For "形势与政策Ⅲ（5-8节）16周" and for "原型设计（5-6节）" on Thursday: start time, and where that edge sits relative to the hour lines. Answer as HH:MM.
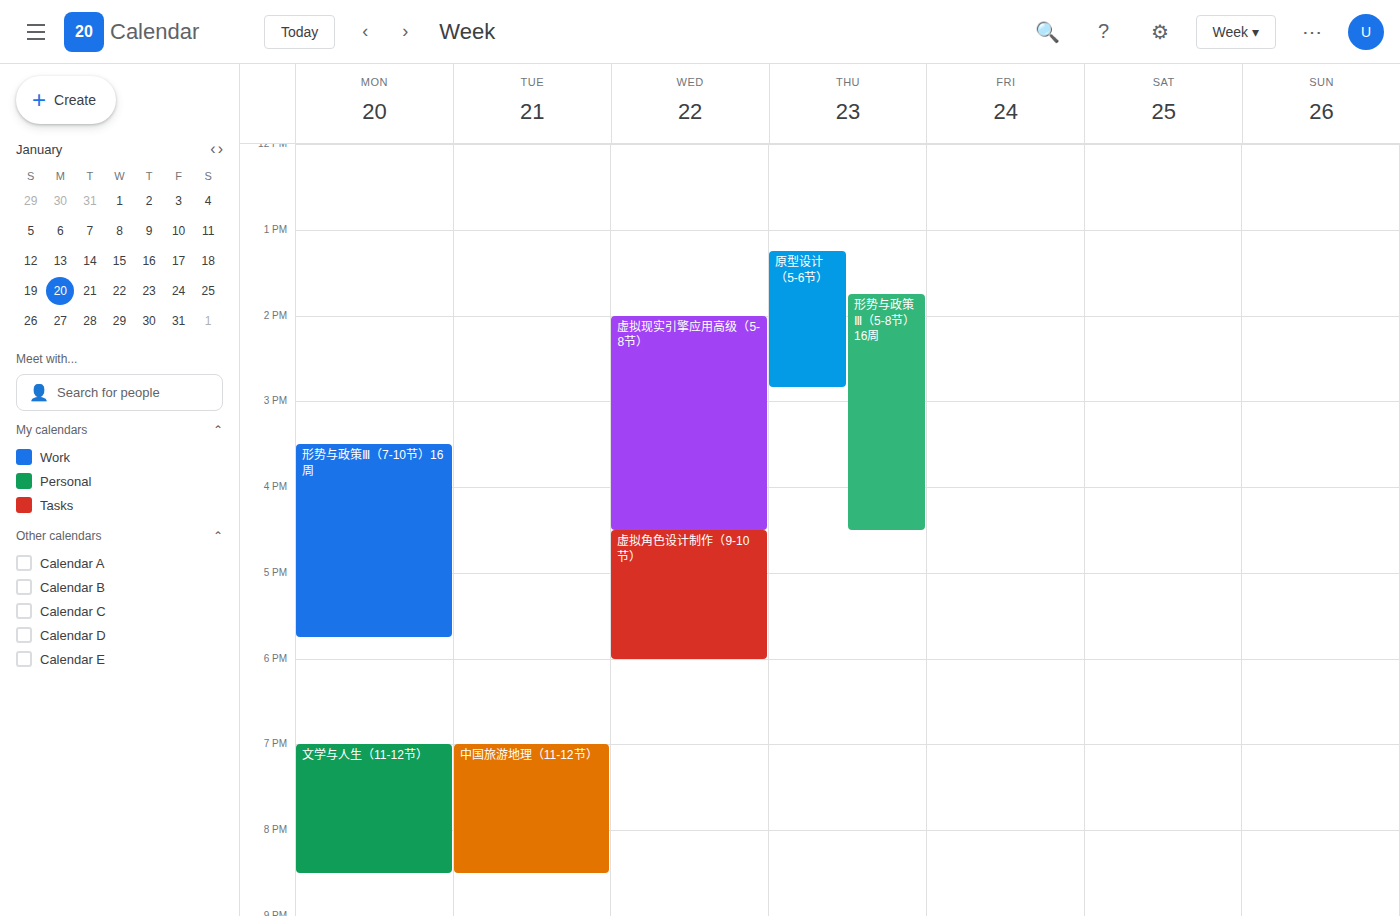
"形势与政策Ⅲ（5-8节）16周": 13:45, neither: three quarters of the way from the 13:00 line to the 14:00 line. "原型设计（5-6节）": 13:15, neither: a quarter of the way from the 13:00 line to the 14:00 line.